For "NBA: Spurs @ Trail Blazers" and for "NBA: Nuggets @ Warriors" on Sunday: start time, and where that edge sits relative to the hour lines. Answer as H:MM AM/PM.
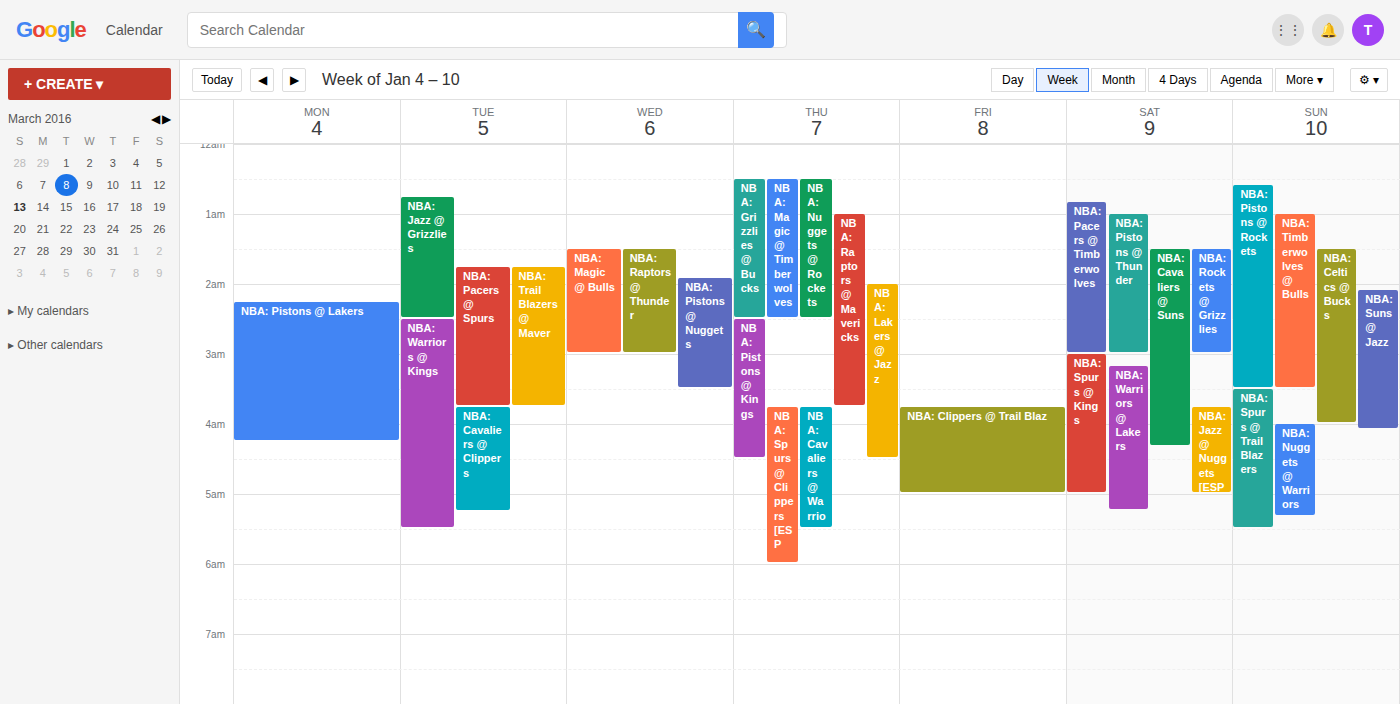
"NBA: Spurs @ Trail Blazers": 3:30 AM, halfway between the 3 AM and 4 AM lines. "NBA: Nuggets @ Warriors": 4:00 AM, exactly on the 4 AM line.